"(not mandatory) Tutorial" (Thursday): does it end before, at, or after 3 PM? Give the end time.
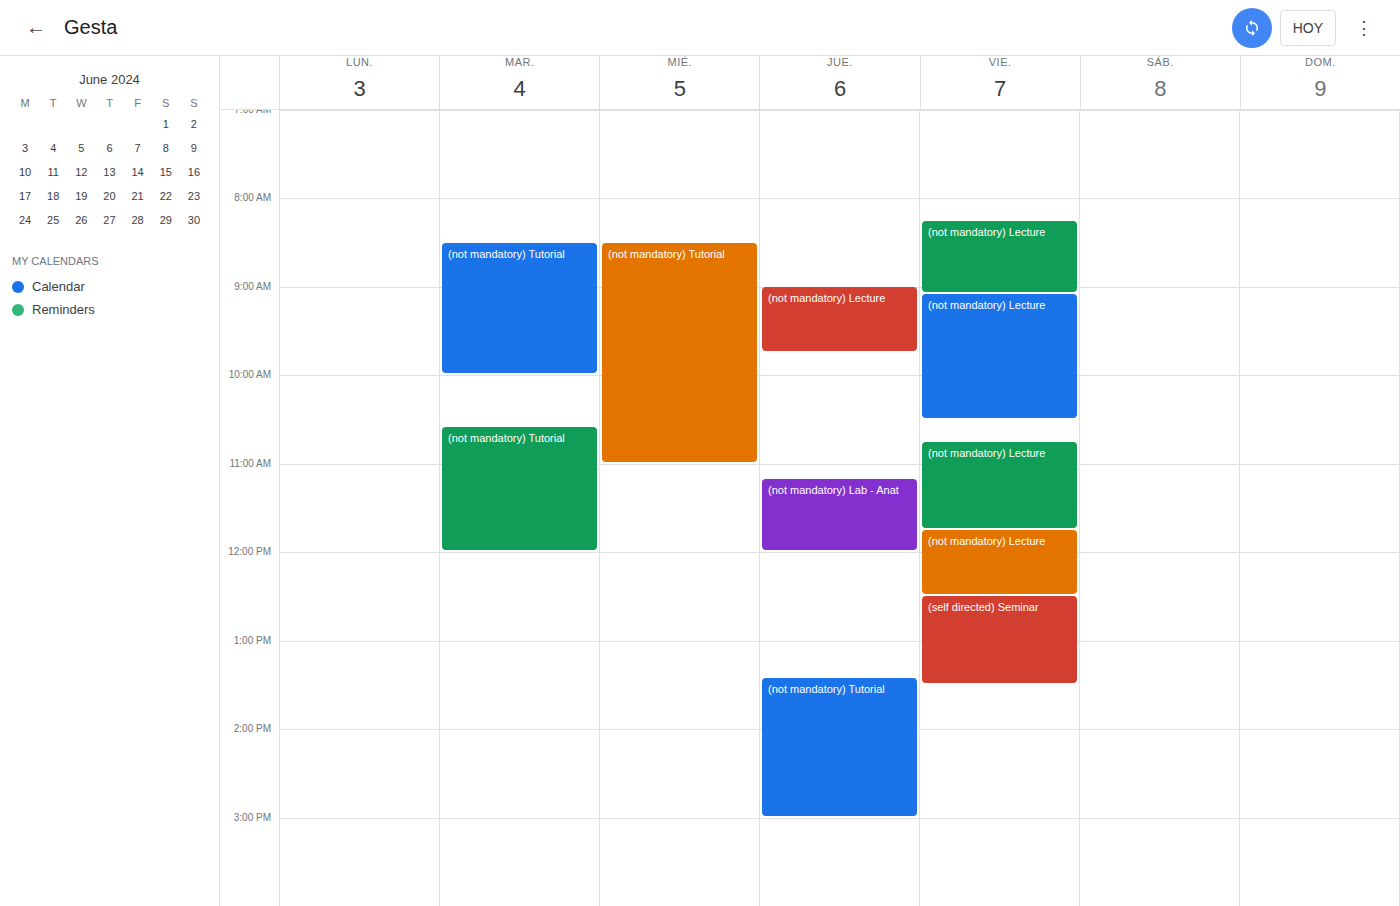
3:00 PM -- exactly at 3 PM, on the 3 PM line.